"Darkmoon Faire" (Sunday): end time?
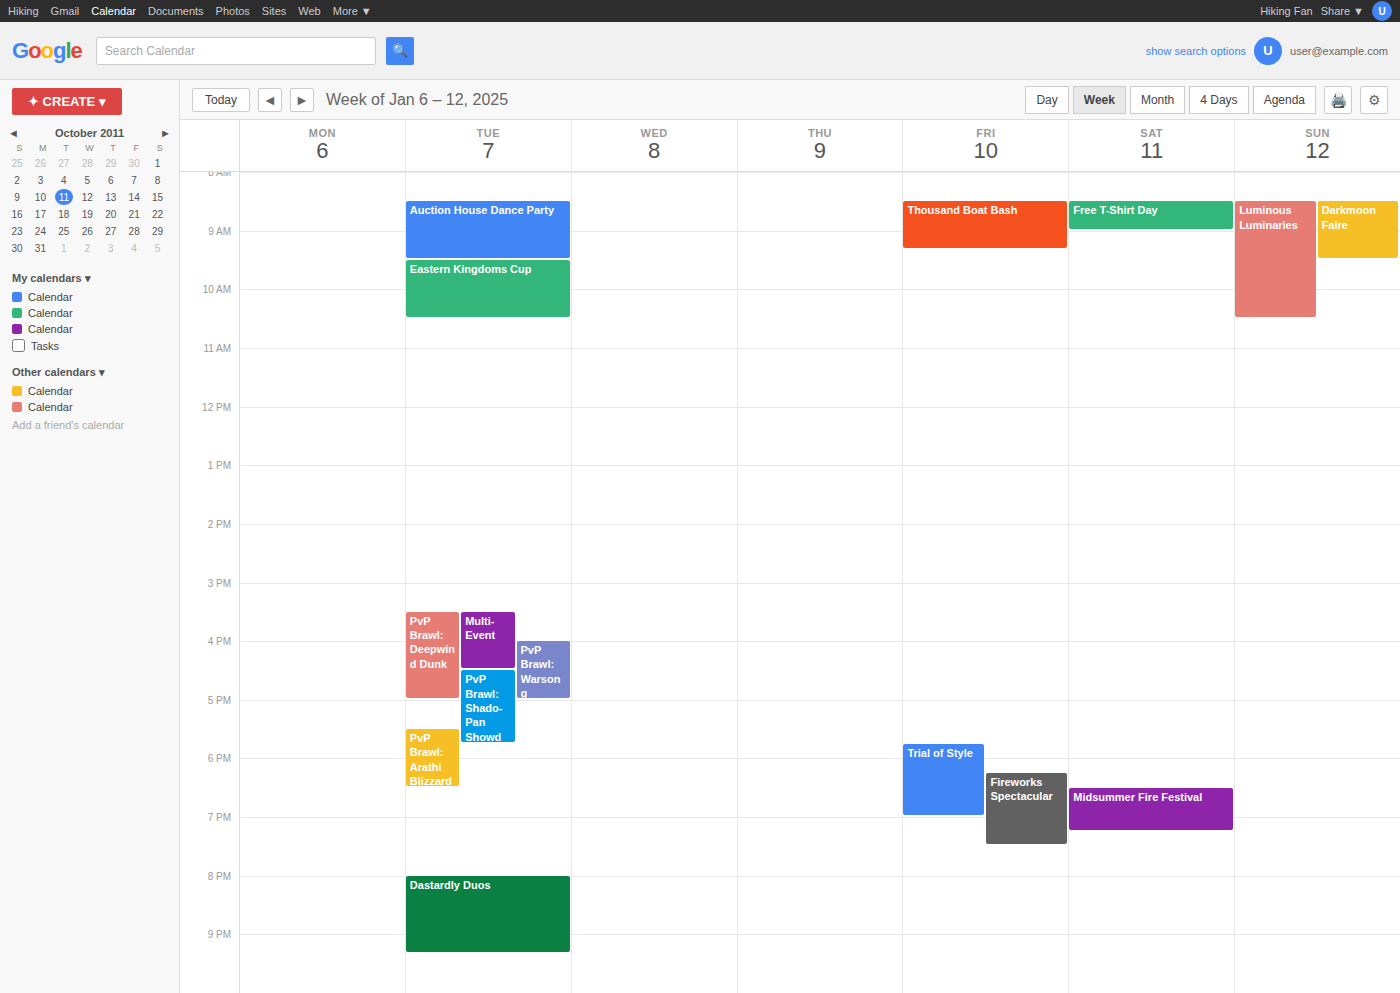
9:30 AM